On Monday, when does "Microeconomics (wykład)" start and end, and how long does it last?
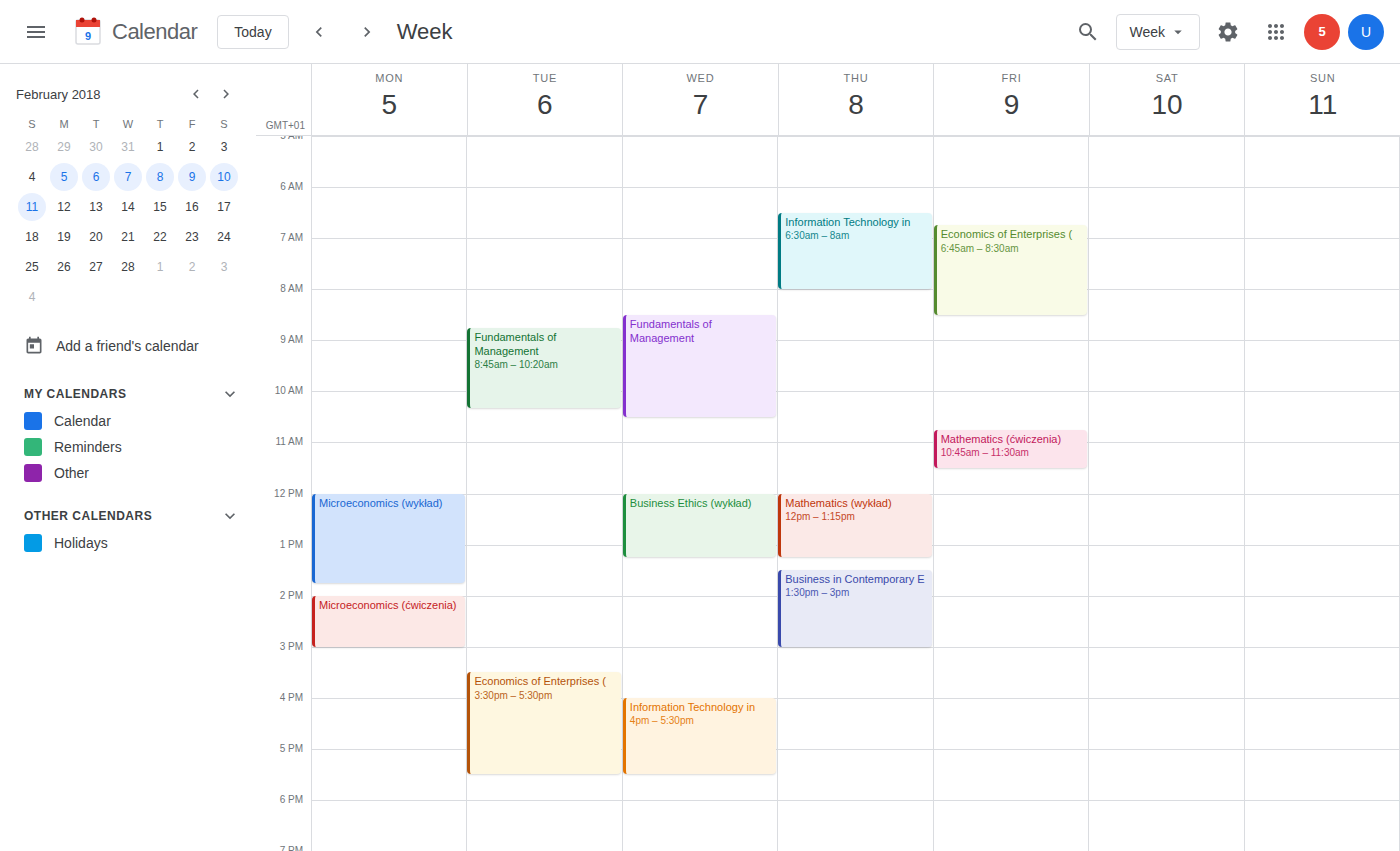
12:00 PM to 1:45 PM, 1 hour 45 minutes